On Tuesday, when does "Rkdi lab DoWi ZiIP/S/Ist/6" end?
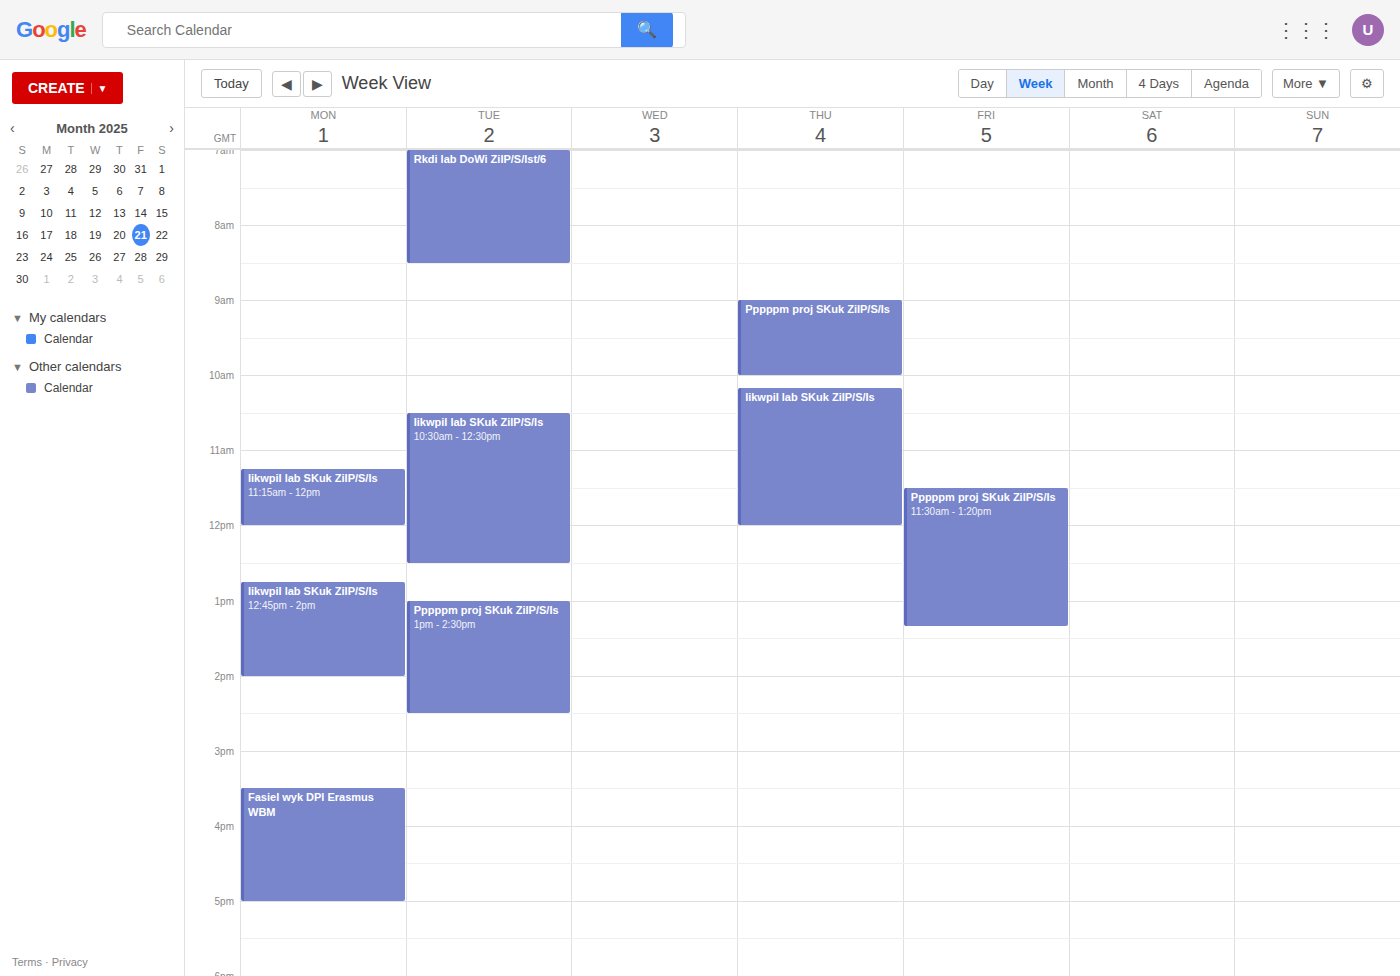
8:30 AM